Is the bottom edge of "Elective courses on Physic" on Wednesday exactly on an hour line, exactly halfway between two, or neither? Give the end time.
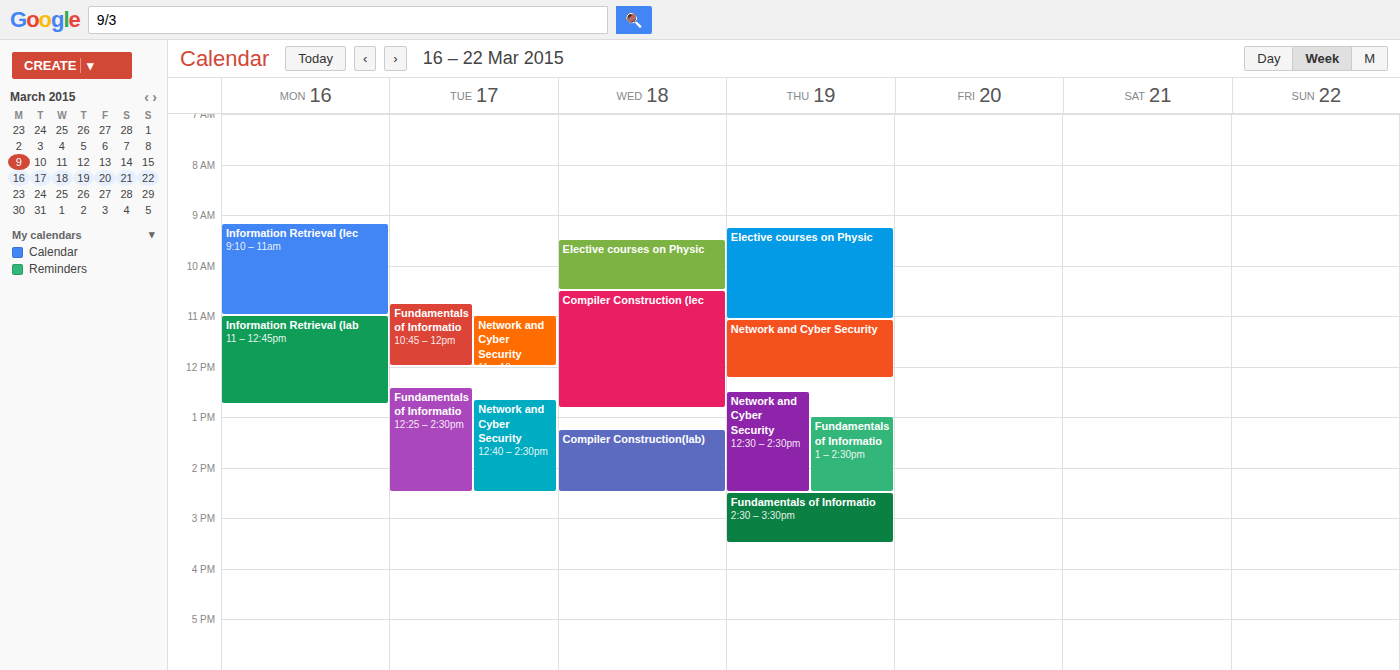
10:30 AM -- halfway between the 10 AM and 11 AM lines.